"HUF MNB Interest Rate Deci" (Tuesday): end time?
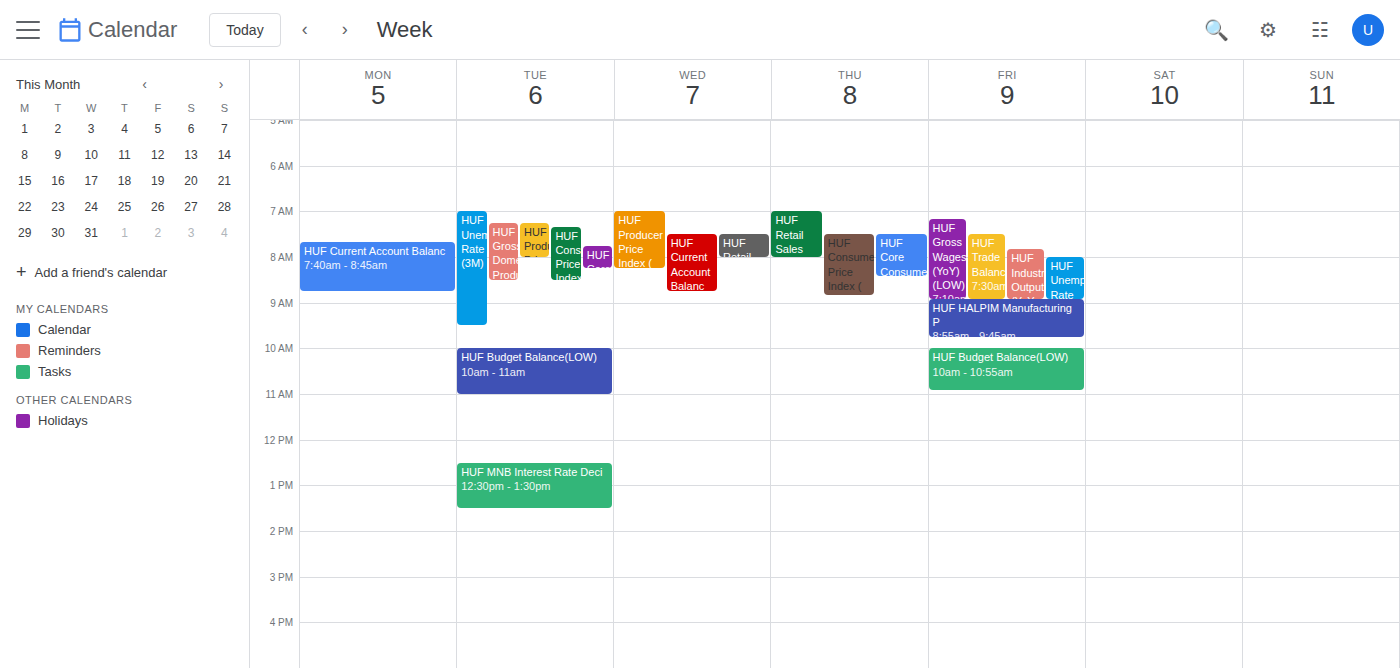
1:30 PM